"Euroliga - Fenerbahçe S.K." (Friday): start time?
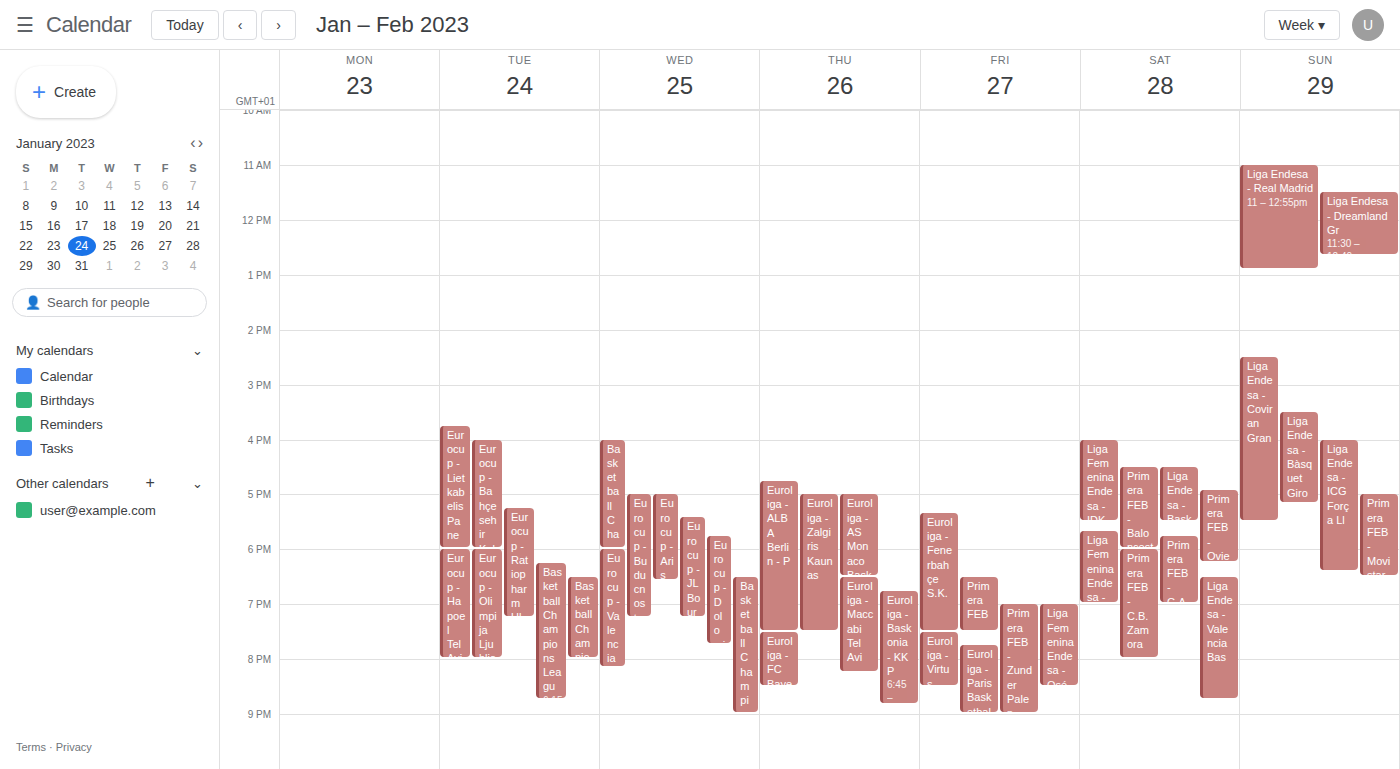
5:20 PM